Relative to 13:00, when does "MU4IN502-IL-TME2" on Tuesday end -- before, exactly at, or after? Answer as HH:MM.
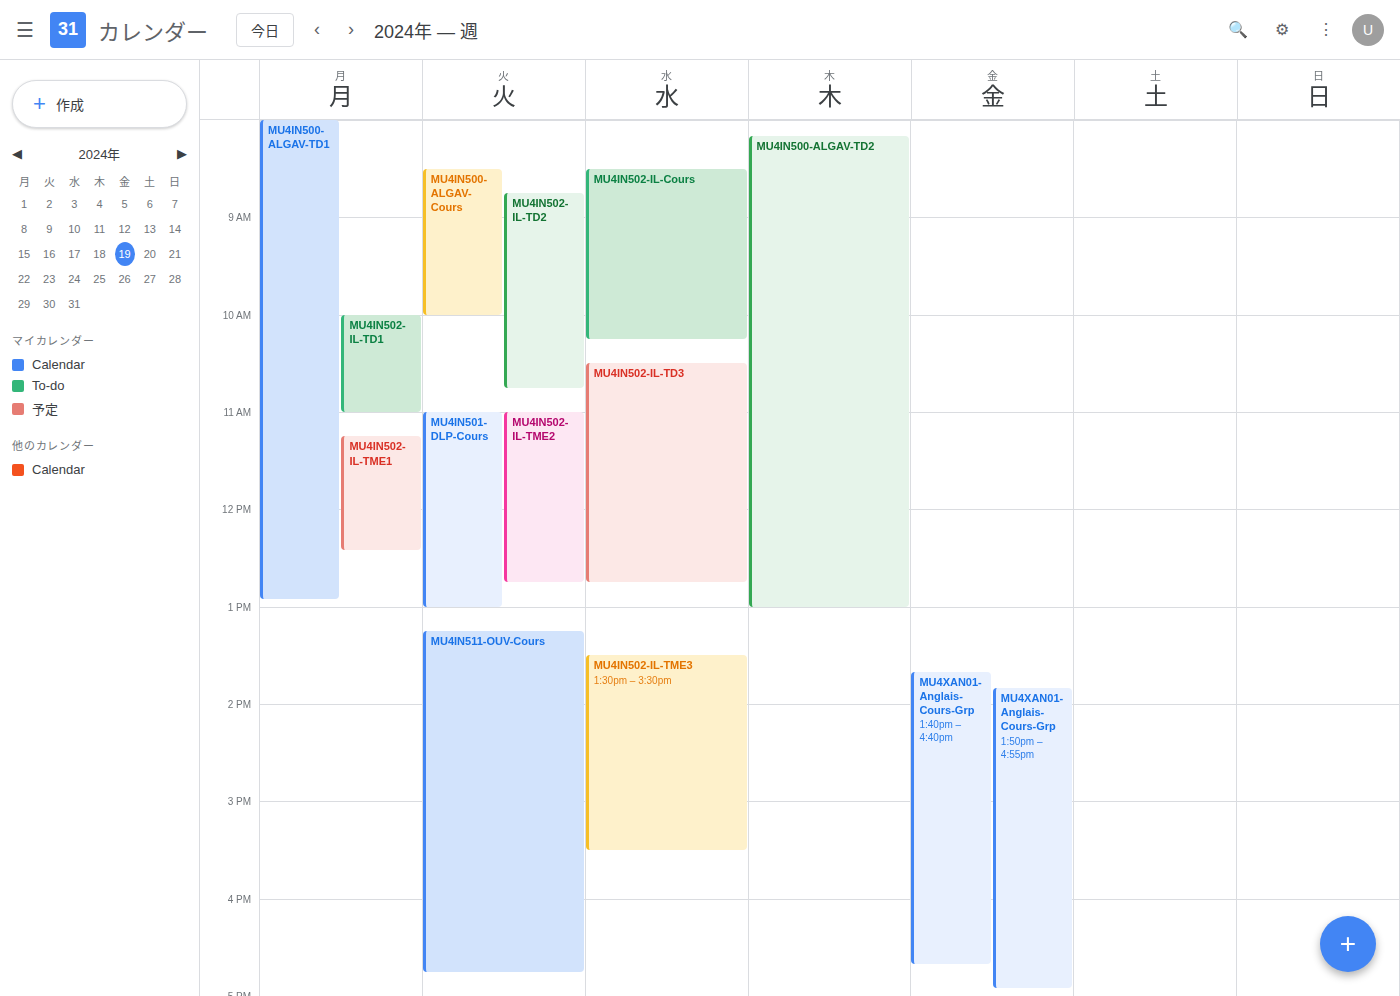
12:45 -- before 13:00, 15 minutes above the 13:00 line.